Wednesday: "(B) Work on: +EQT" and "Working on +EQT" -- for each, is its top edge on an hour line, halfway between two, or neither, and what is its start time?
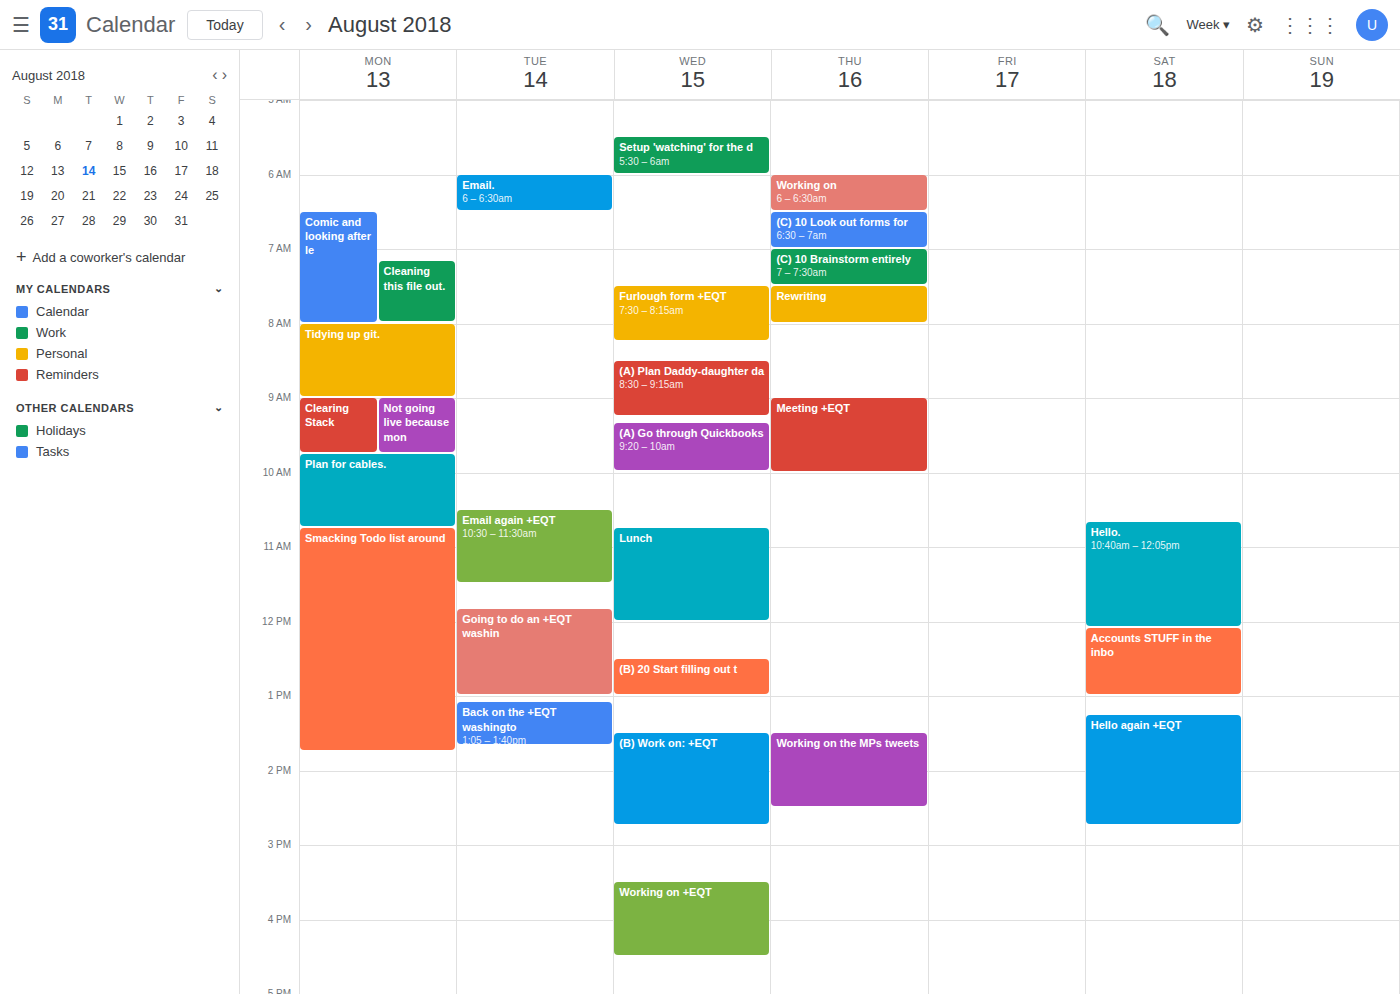
"(B) Work on: +EQT": 1:30 PM, halfway between the 1 PM and 2 PM lines. "Working on +EQT": 3:30 PM, halfway between the 3 PM and 4 PM lines.